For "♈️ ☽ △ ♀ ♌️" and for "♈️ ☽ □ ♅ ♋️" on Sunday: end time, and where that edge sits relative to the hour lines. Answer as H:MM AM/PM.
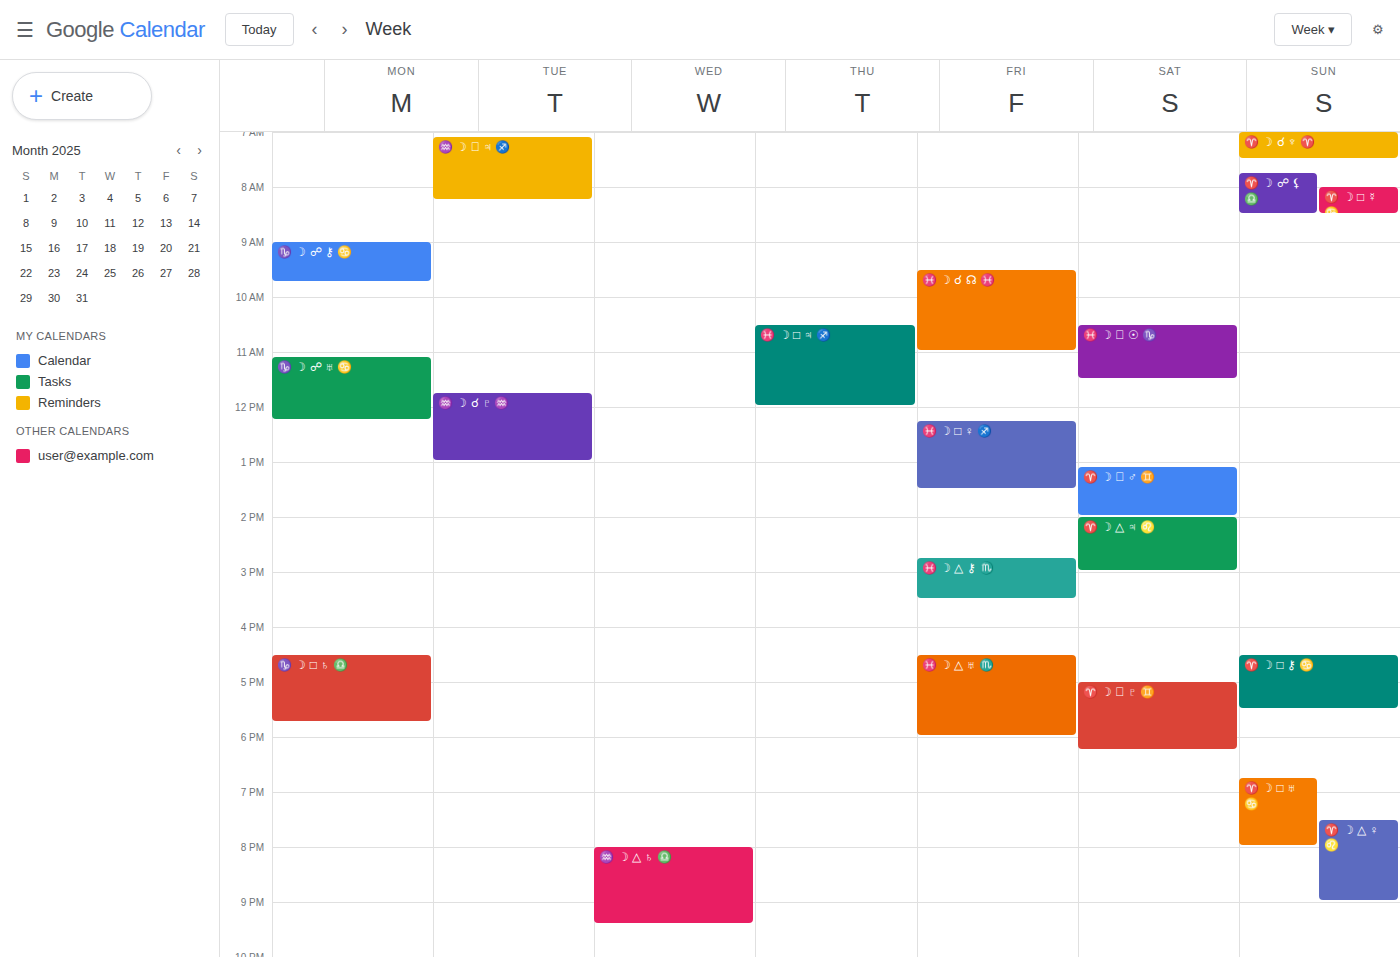
"♈️ ☽ △ ♀ ♌️": 9:00 PM, exactly on the 9 PM line. "♈️ ☽ □ ♅ ♋️": 8:00 PM, exactly on the 8 PM line.